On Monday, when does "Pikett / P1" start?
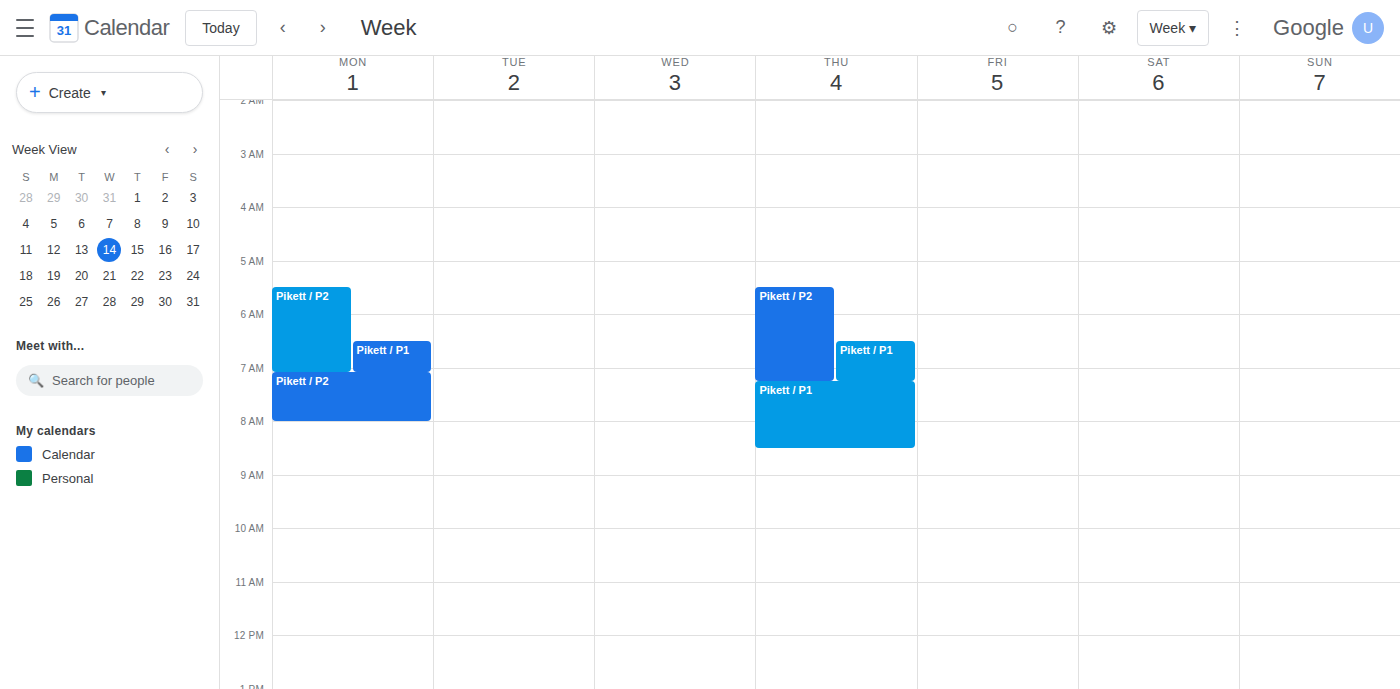
6:30 AM